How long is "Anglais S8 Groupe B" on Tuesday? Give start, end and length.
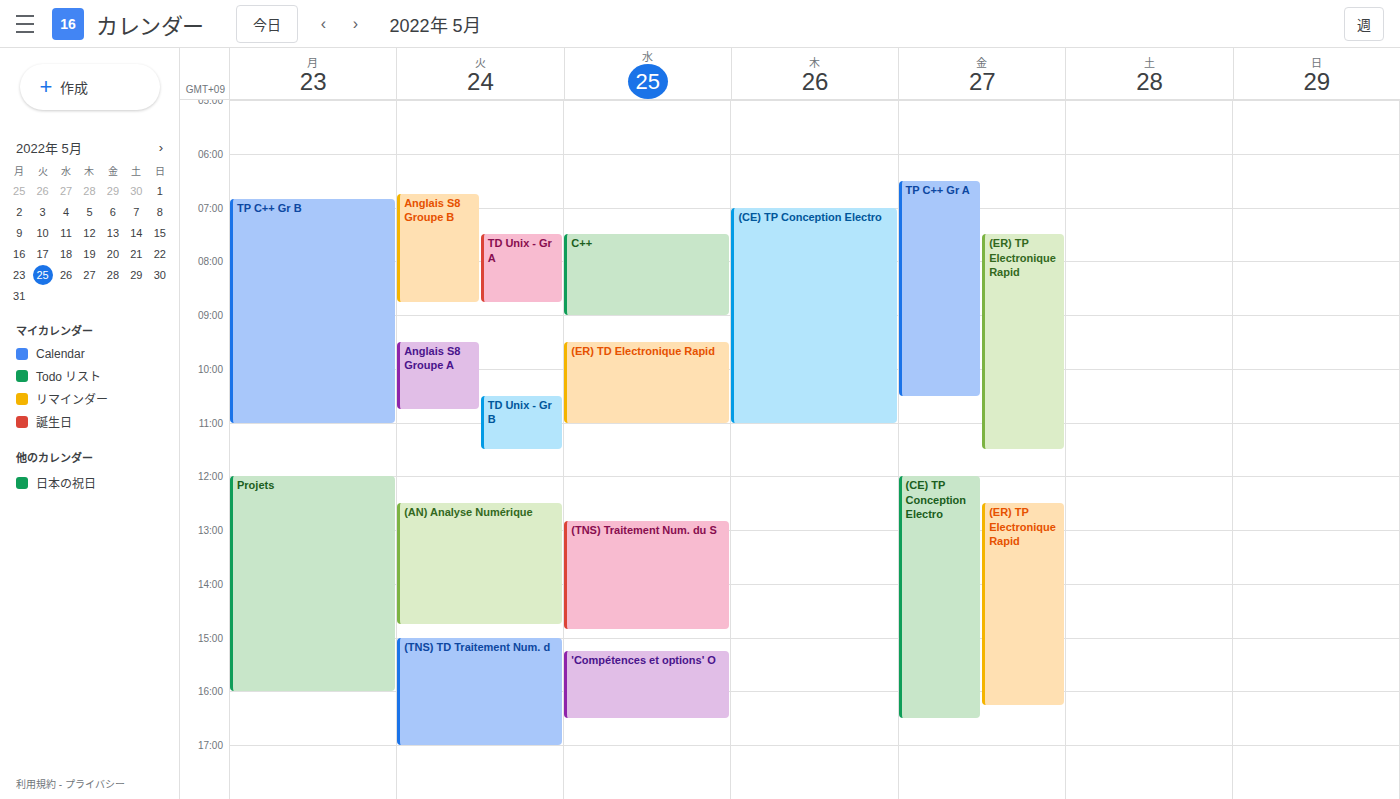
6:45 AM to 8:45 AM, 2 hours